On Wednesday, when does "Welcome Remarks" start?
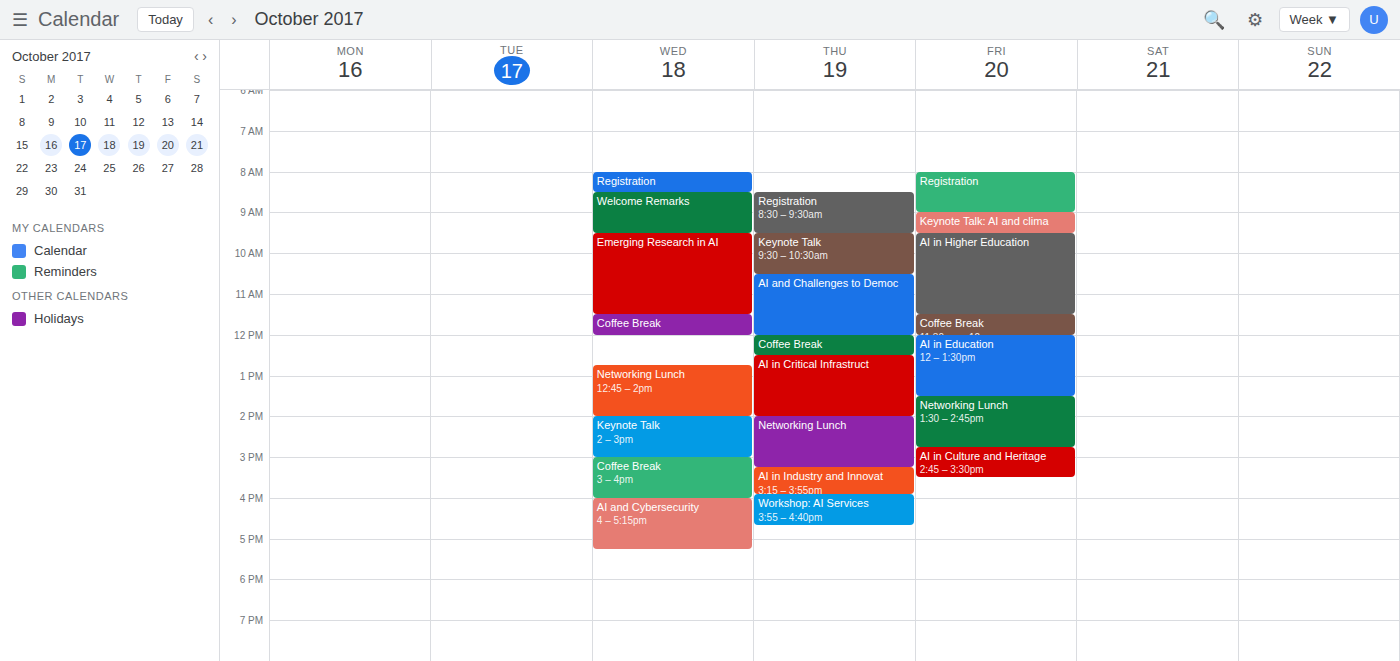
8:30 AM